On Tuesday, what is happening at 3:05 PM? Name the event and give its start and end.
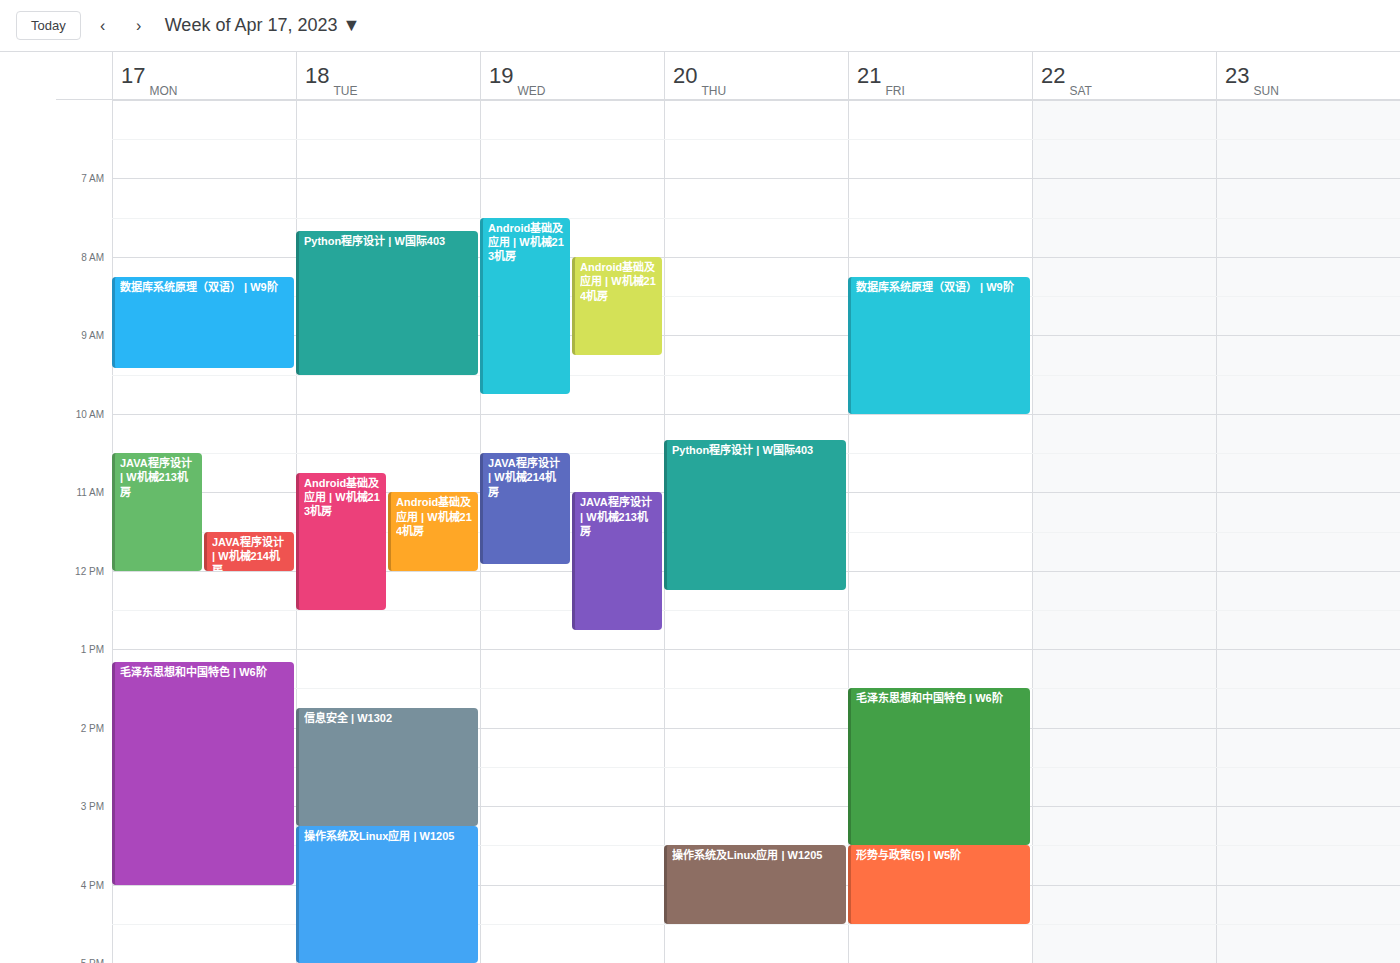
"信息安全 | W1302", 1:45 PM to 3:15 PM